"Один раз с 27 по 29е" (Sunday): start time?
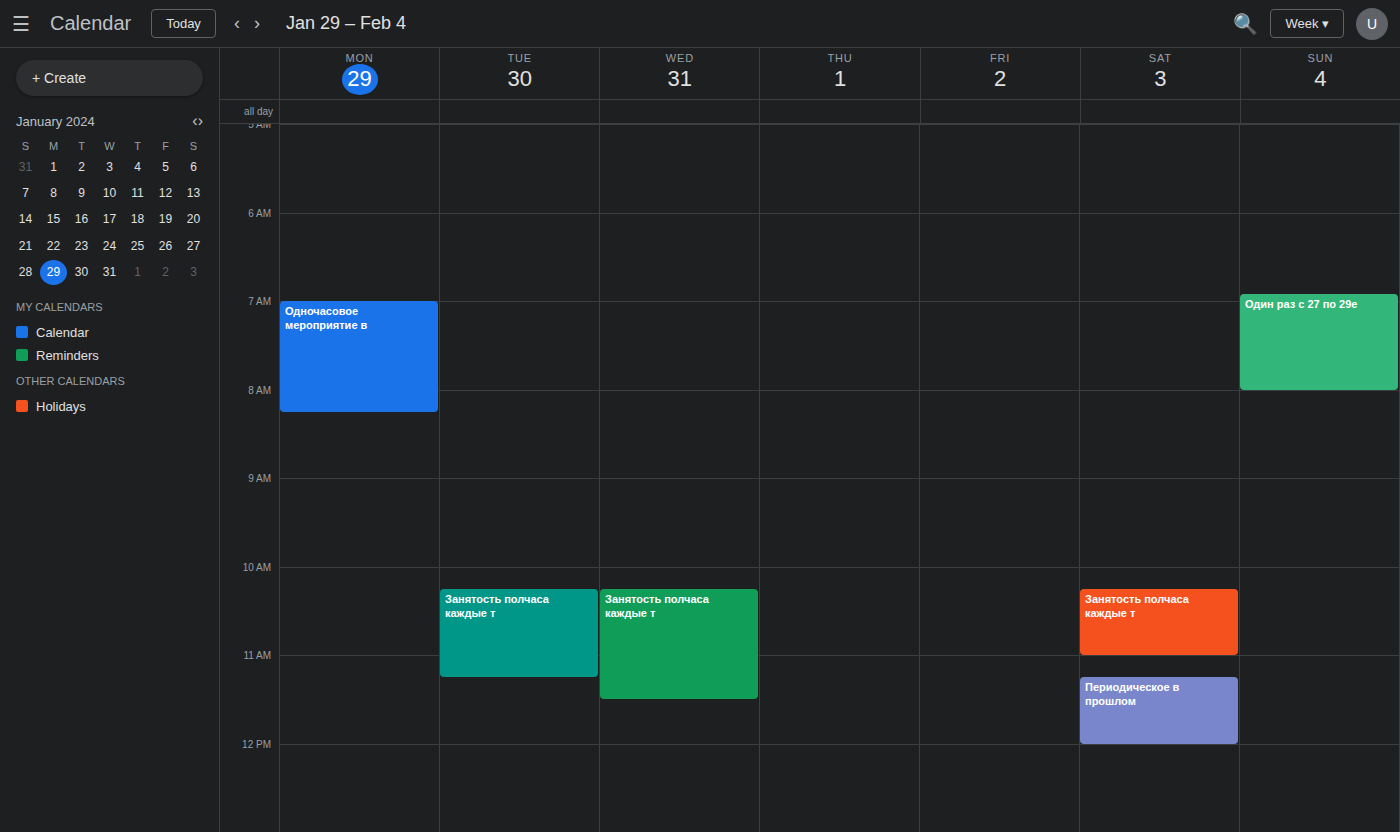
6:55 AM